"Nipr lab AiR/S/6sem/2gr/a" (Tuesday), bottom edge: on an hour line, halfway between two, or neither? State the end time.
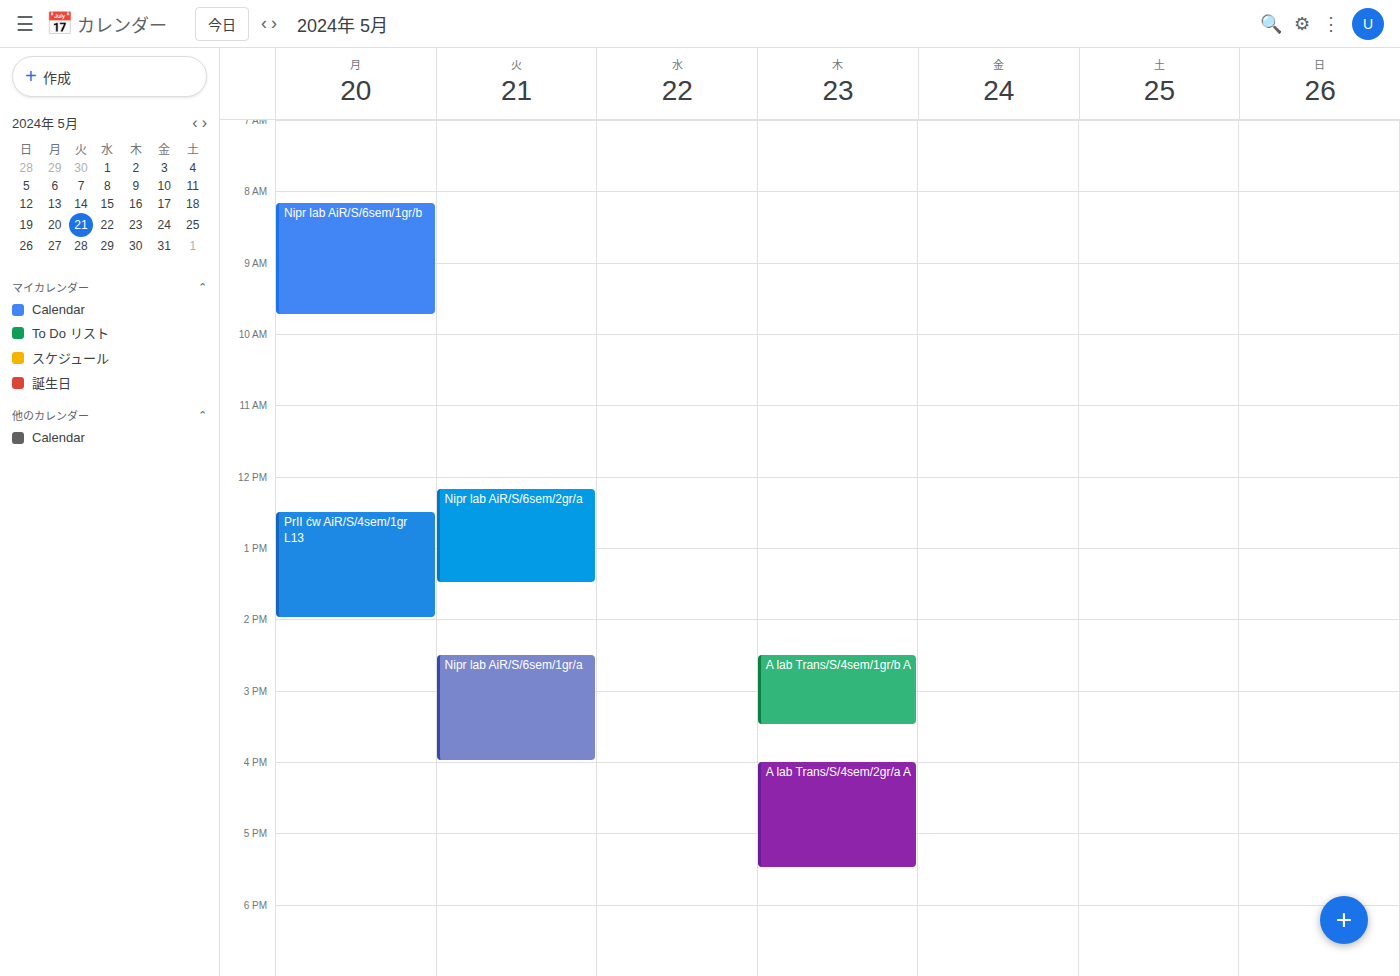
1:30 PM -- halfway between the 1 PM and 2 PM lines.